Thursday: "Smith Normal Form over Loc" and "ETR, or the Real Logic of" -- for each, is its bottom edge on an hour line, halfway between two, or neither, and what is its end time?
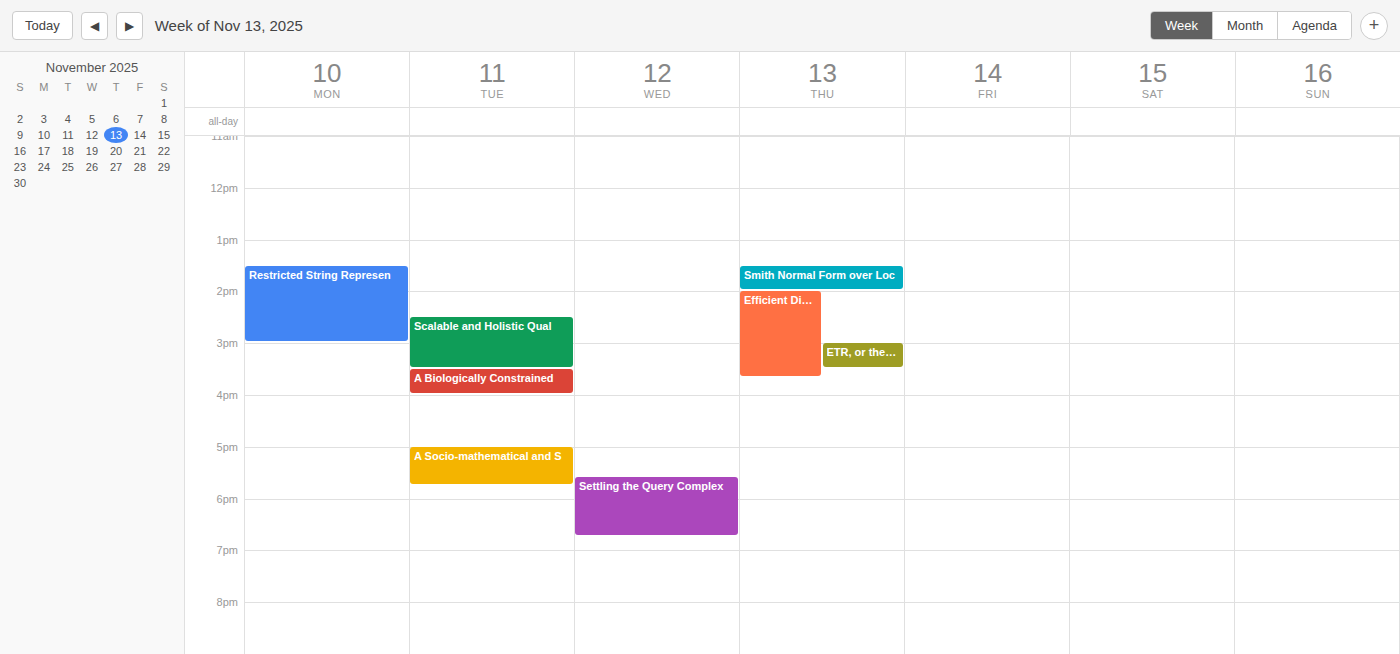
"Smith Normal Form over Loc": 14:00, exactly on the 14:00 line. "ETR, or the Real Logic of": 15:30, halfway between the 15:00 and 16:00 lines.